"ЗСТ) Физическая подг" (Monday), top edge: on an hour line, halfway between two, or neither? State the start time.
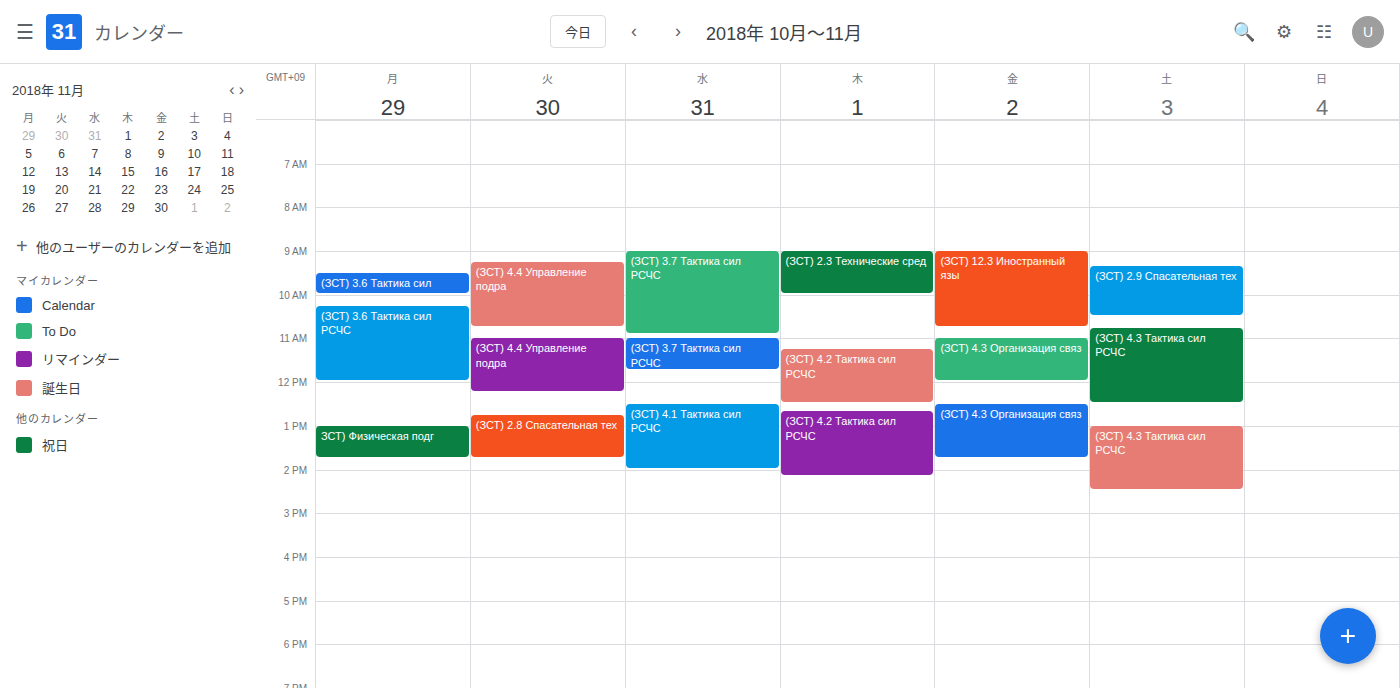
1:00 PM -- exactly on the 1 PM line.